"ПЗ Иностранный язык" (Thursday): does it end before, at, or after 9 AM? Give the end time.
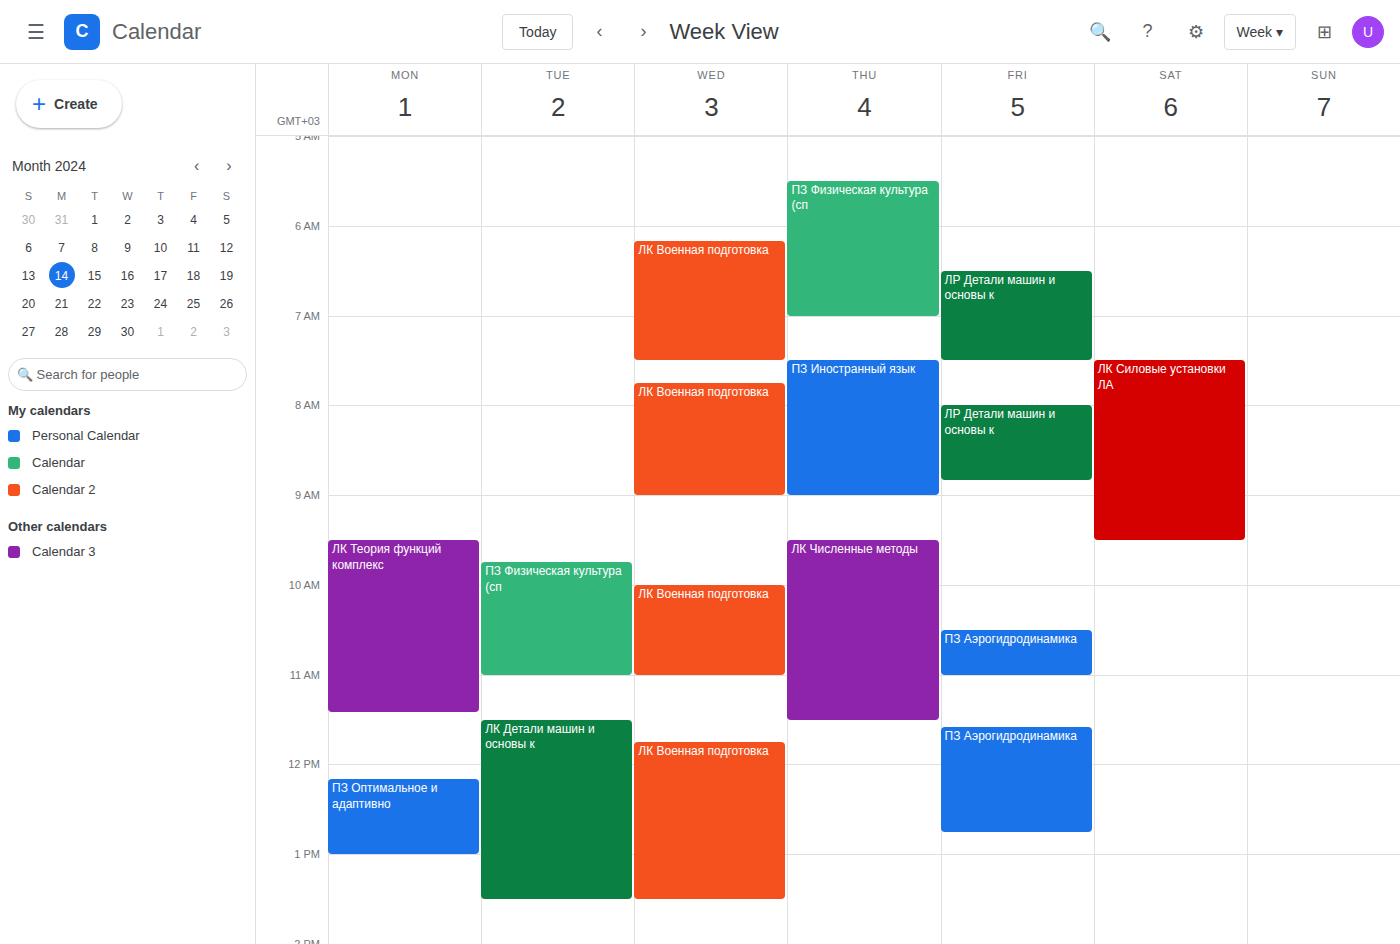
9:00 AM -- exactly at 9 AM, on the 9 AM line.